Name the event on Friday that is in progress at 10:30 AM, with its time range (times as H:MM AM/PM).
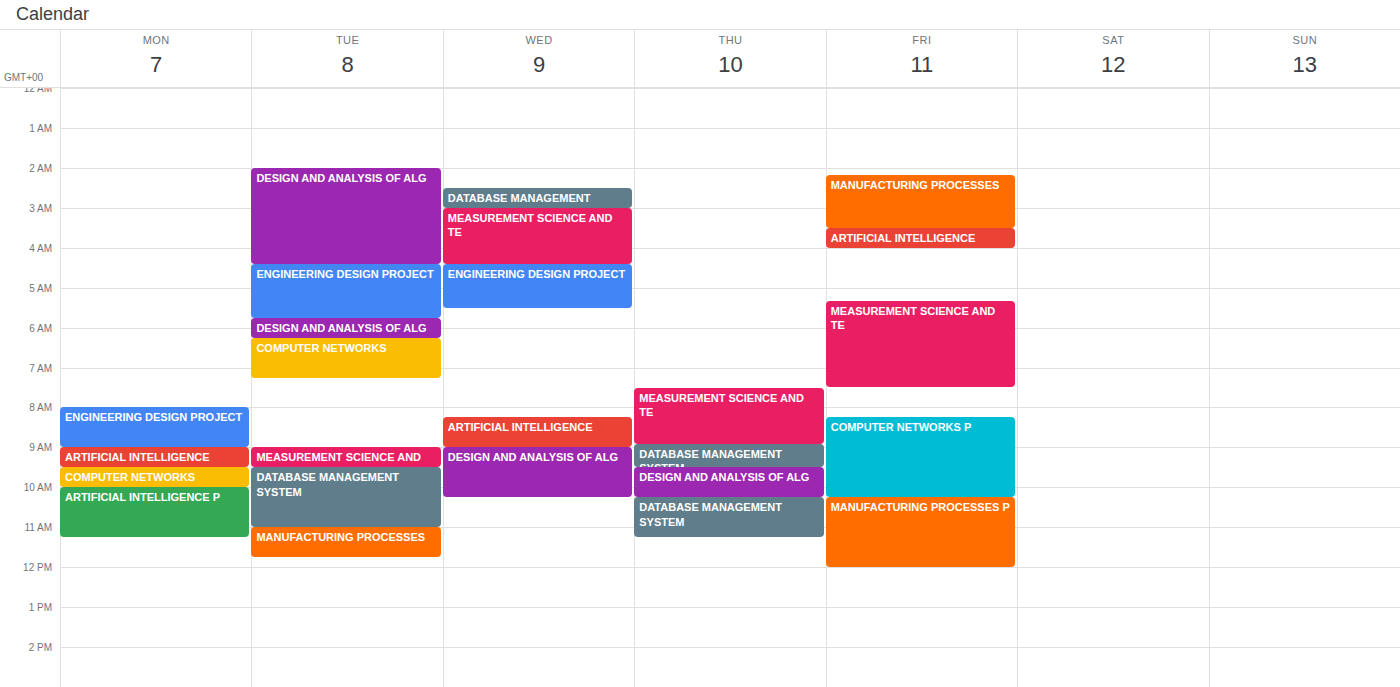
"MANUFACTURING PROCESSES P", 10:15 AM to 12:00 PM